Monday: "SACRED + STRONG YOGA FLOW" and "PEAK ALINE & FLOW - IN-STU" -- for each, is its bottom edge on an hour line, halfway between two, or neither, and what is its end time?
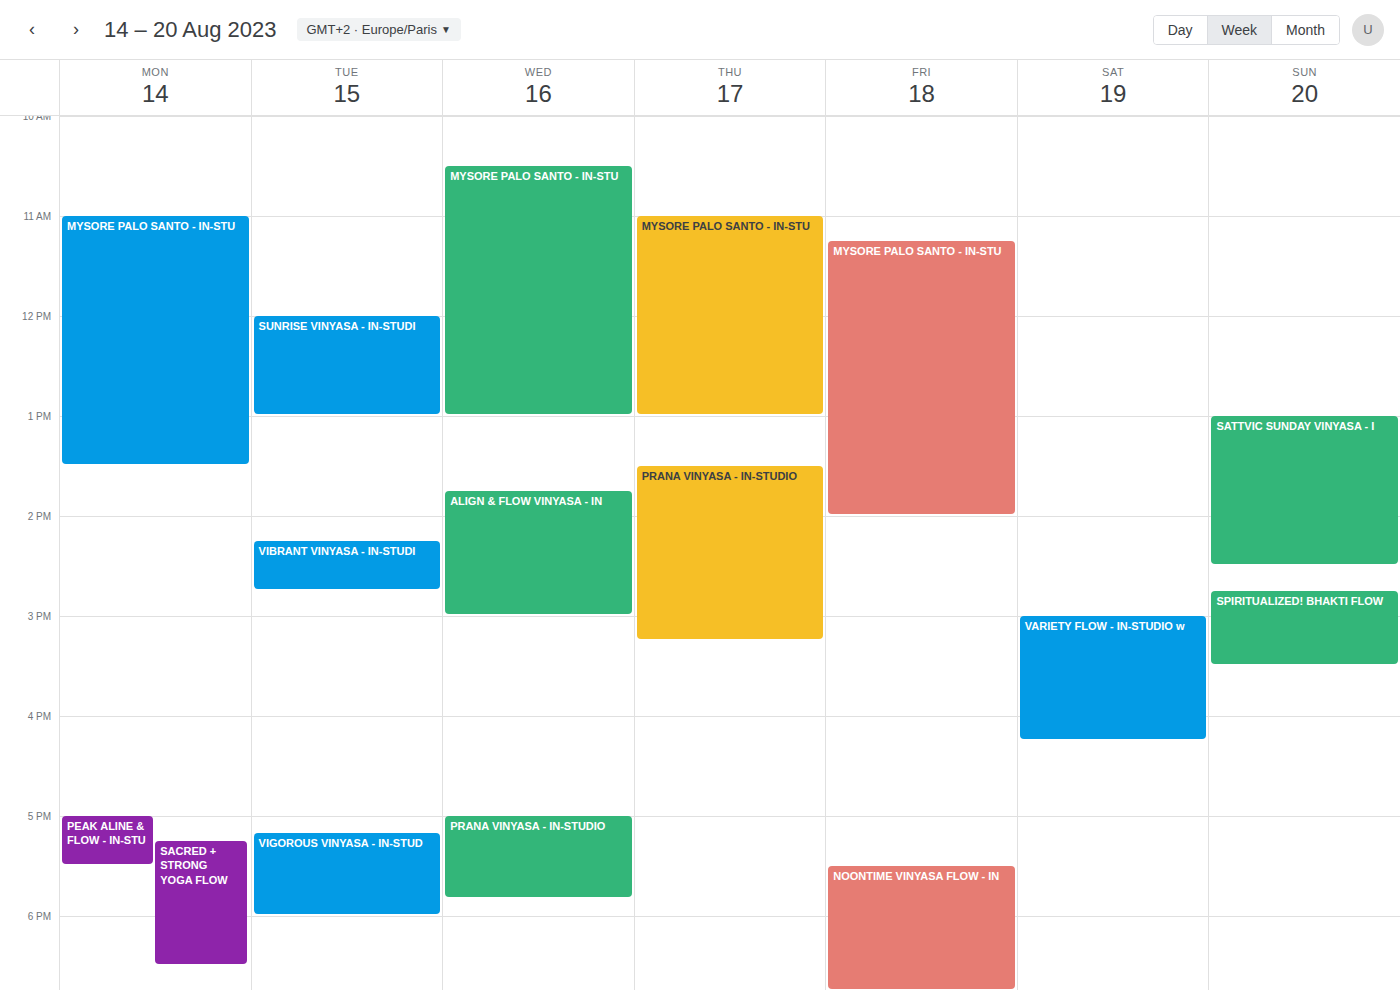
"SACRED + STRONG YOGA FLOW": 6:30 PM, halfway between the 6 PM and 7 PM lines. "PEAK ALINE & FLOW - IN-STU": 5:30 PM, halfway between the 5 PM and 6 PM lines.